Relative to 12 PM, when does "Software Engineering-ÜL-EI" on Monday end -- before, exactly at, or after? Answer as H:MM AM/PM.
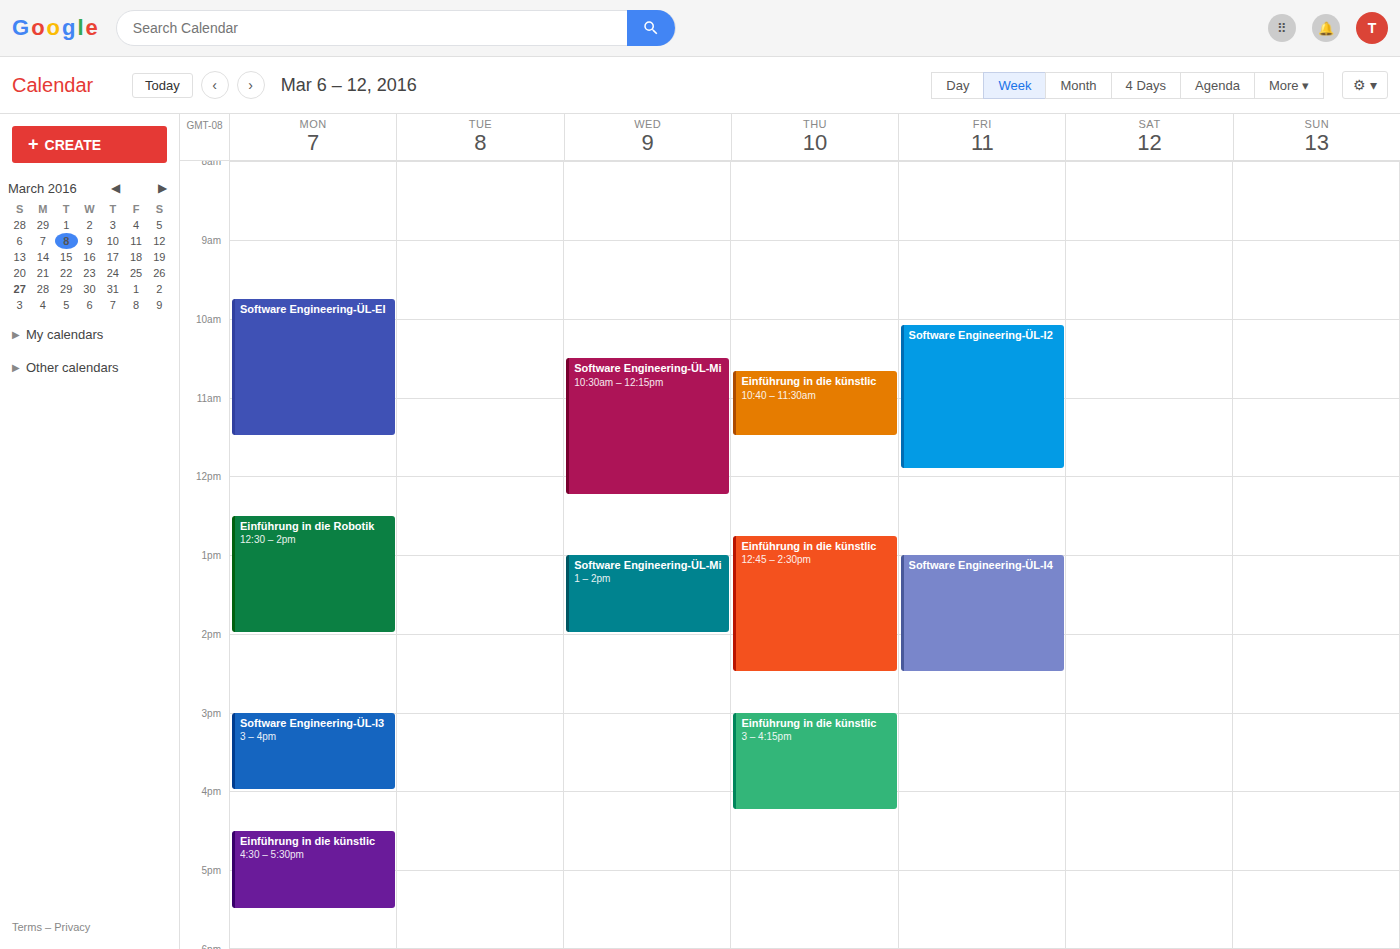
11:30 AM -- before 12 PM, 30 minutes above the 12 PM line.